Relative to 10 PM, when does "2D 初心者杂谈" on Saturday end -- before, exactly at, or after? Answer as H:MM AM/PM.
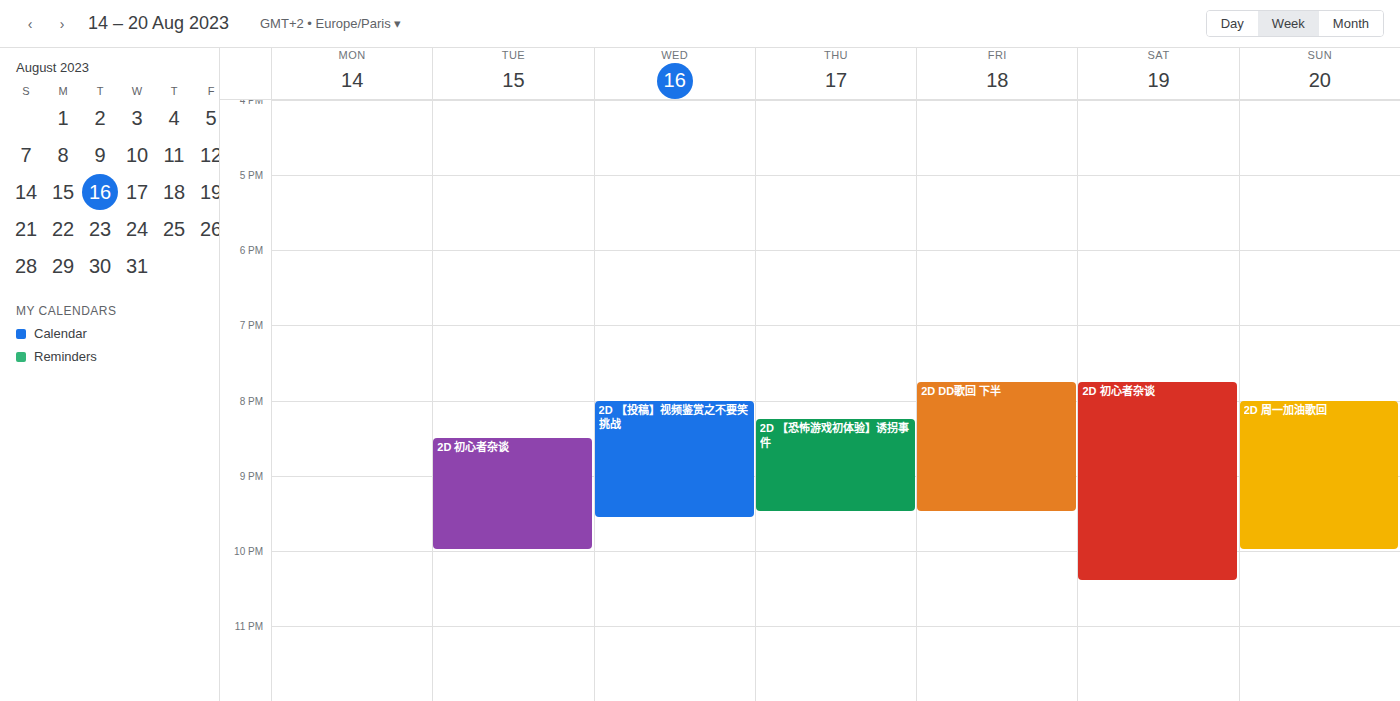
10:25 PM -- after 10 PM, 25 minutes below the 10 PM line.